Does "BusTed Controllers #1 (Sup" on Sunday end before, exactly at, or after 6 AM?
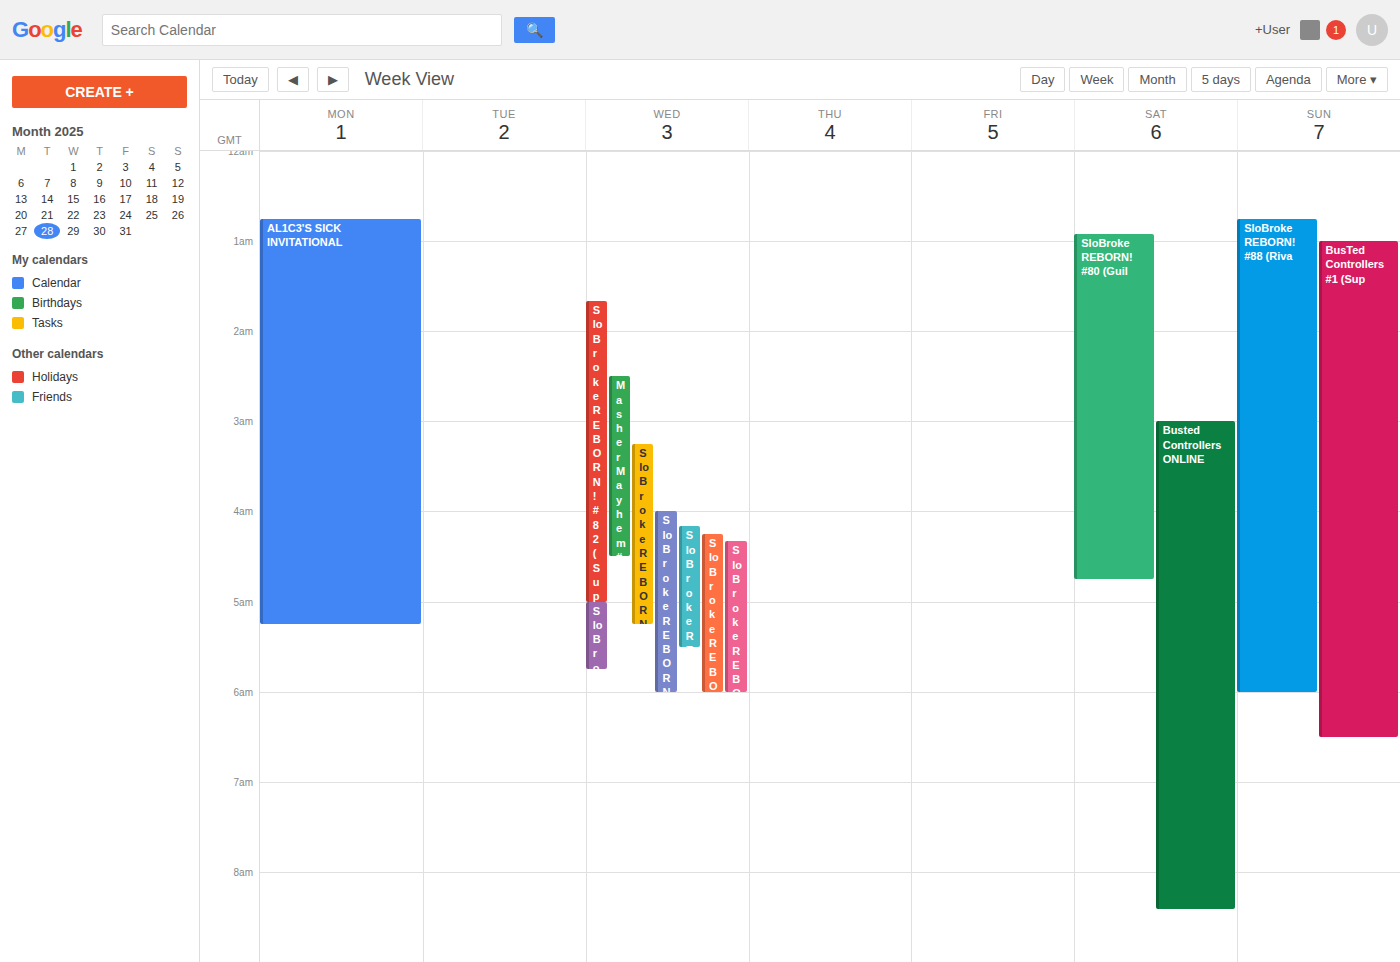
6:30 AM -- after 6 AM, 30 minutes below the 6 AM line.